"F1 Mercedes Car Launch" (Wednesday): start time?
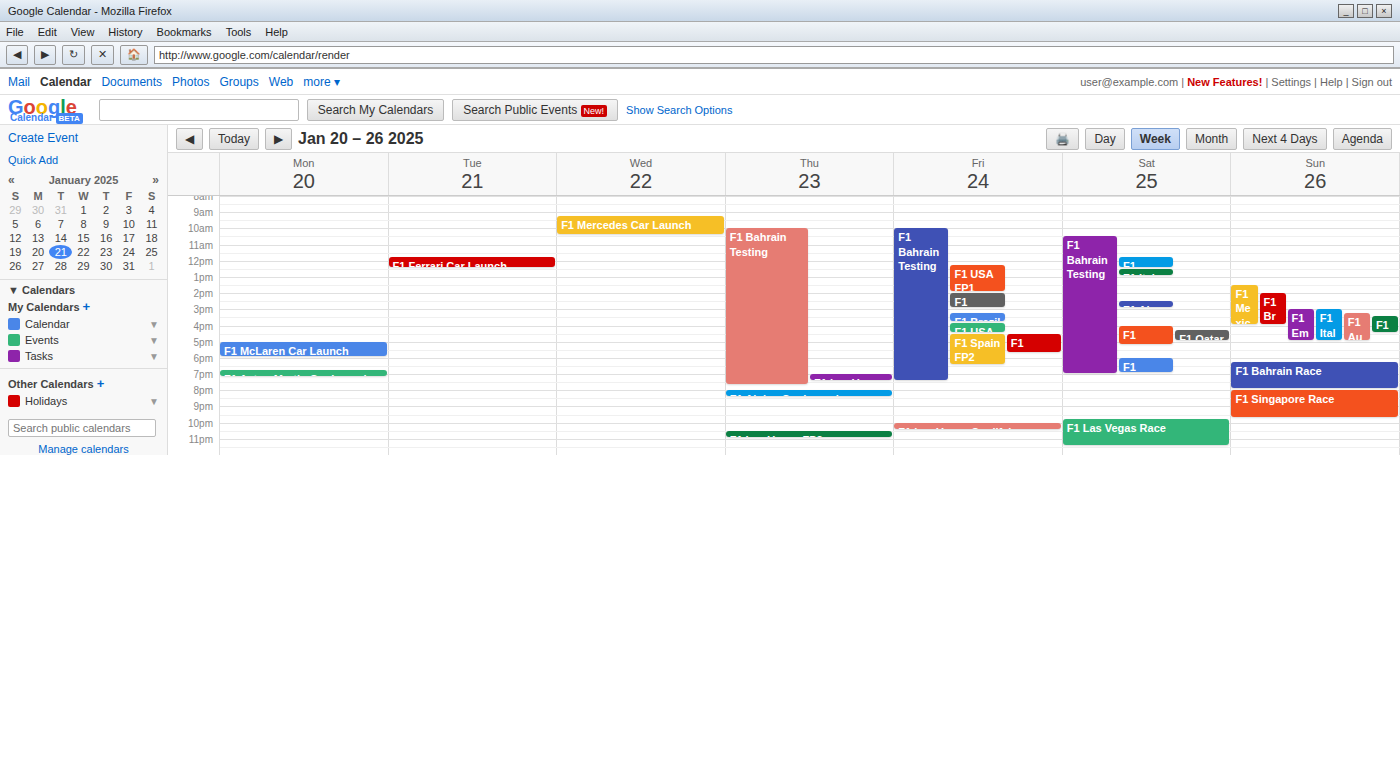
9:15 AM